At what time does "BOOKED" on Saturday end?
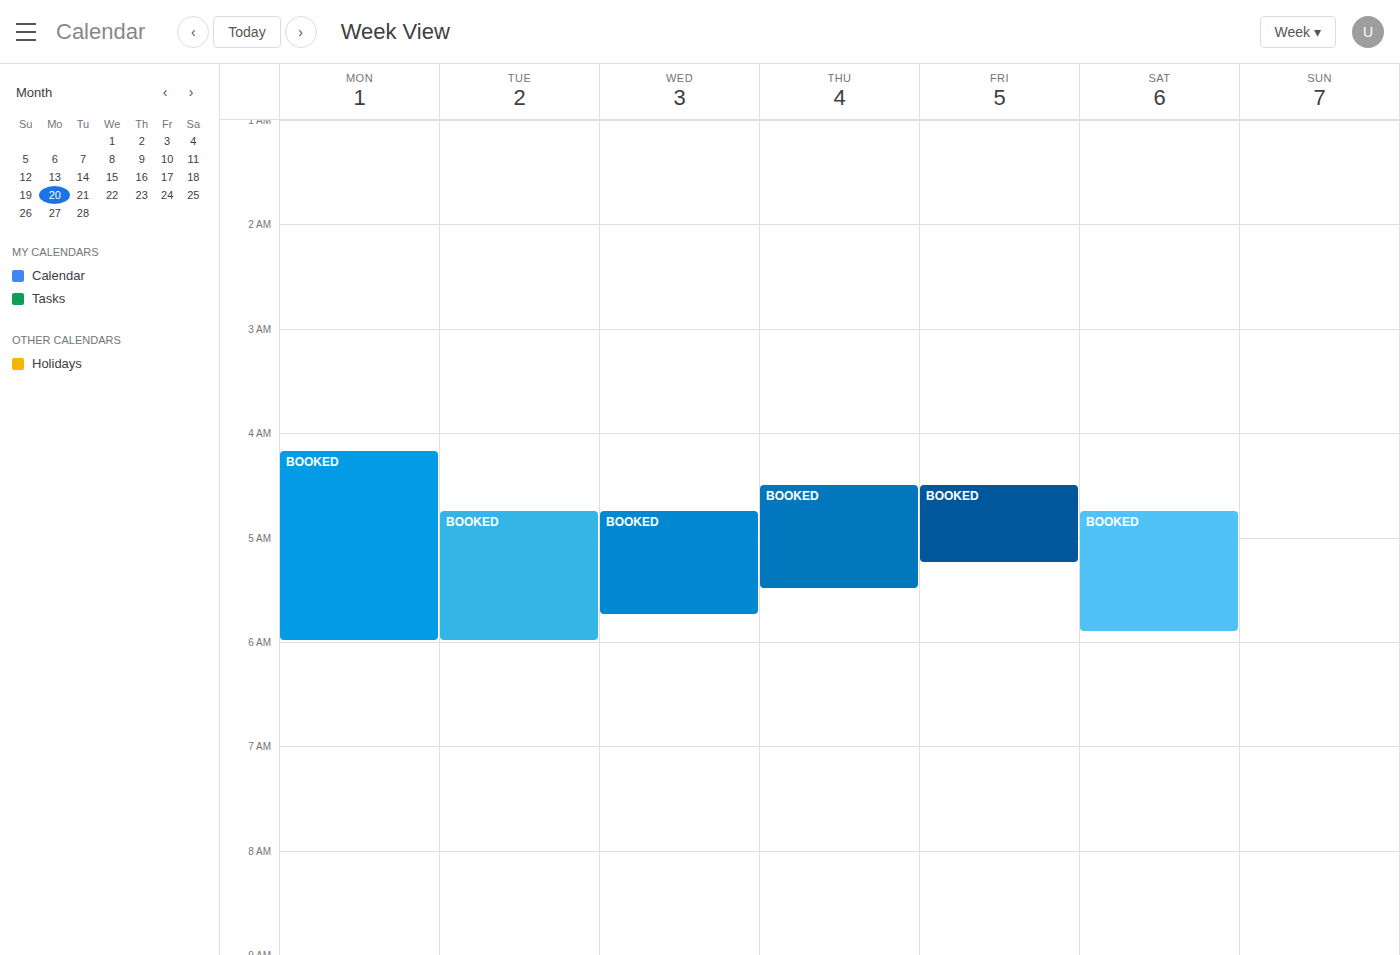
05:55